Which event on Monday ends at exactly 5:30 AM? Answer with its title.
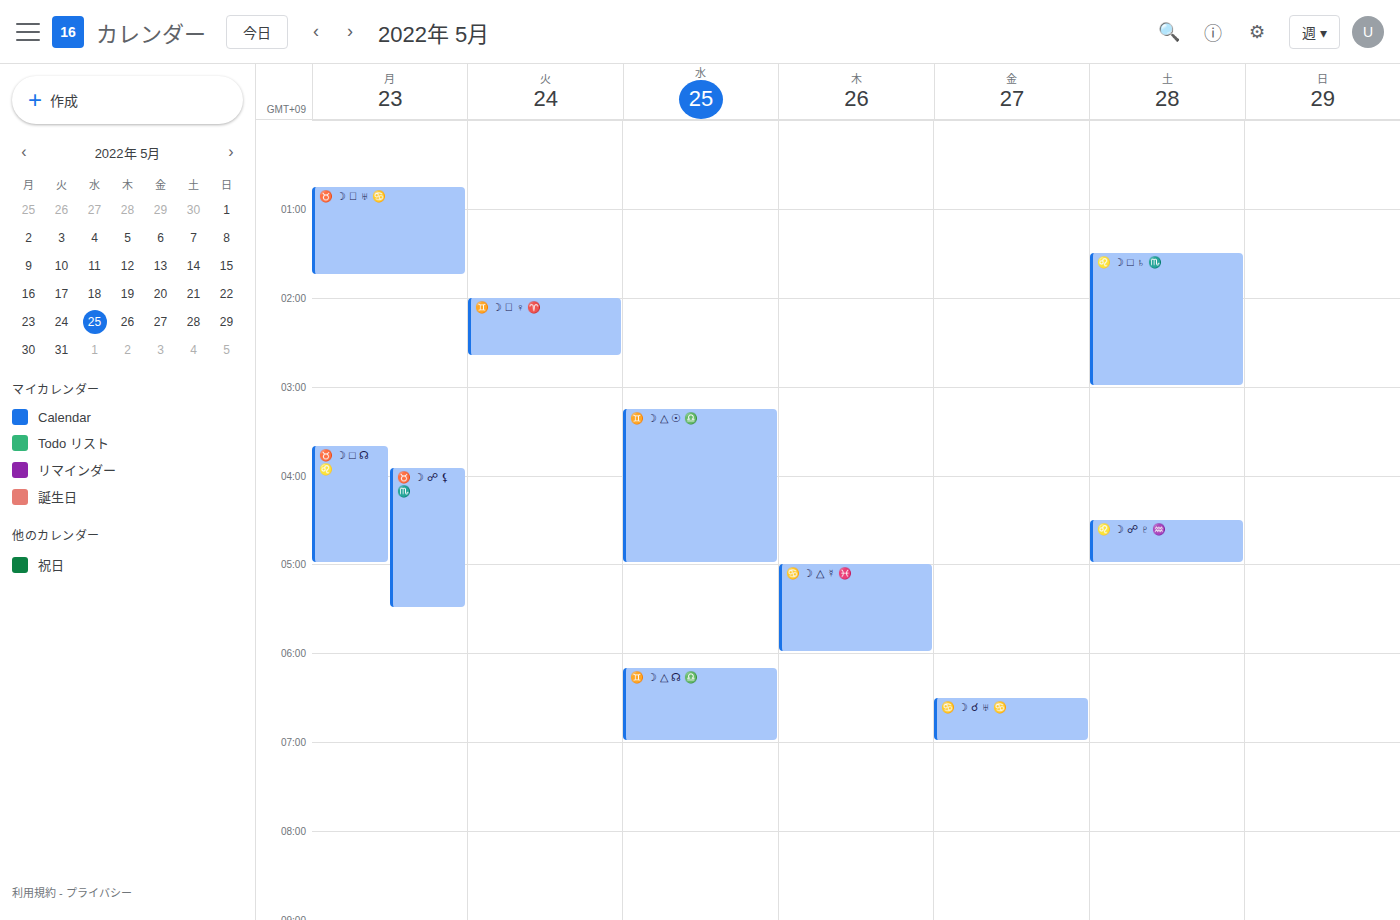
"♉️ ☽ ☍ ⚸ ♏️"